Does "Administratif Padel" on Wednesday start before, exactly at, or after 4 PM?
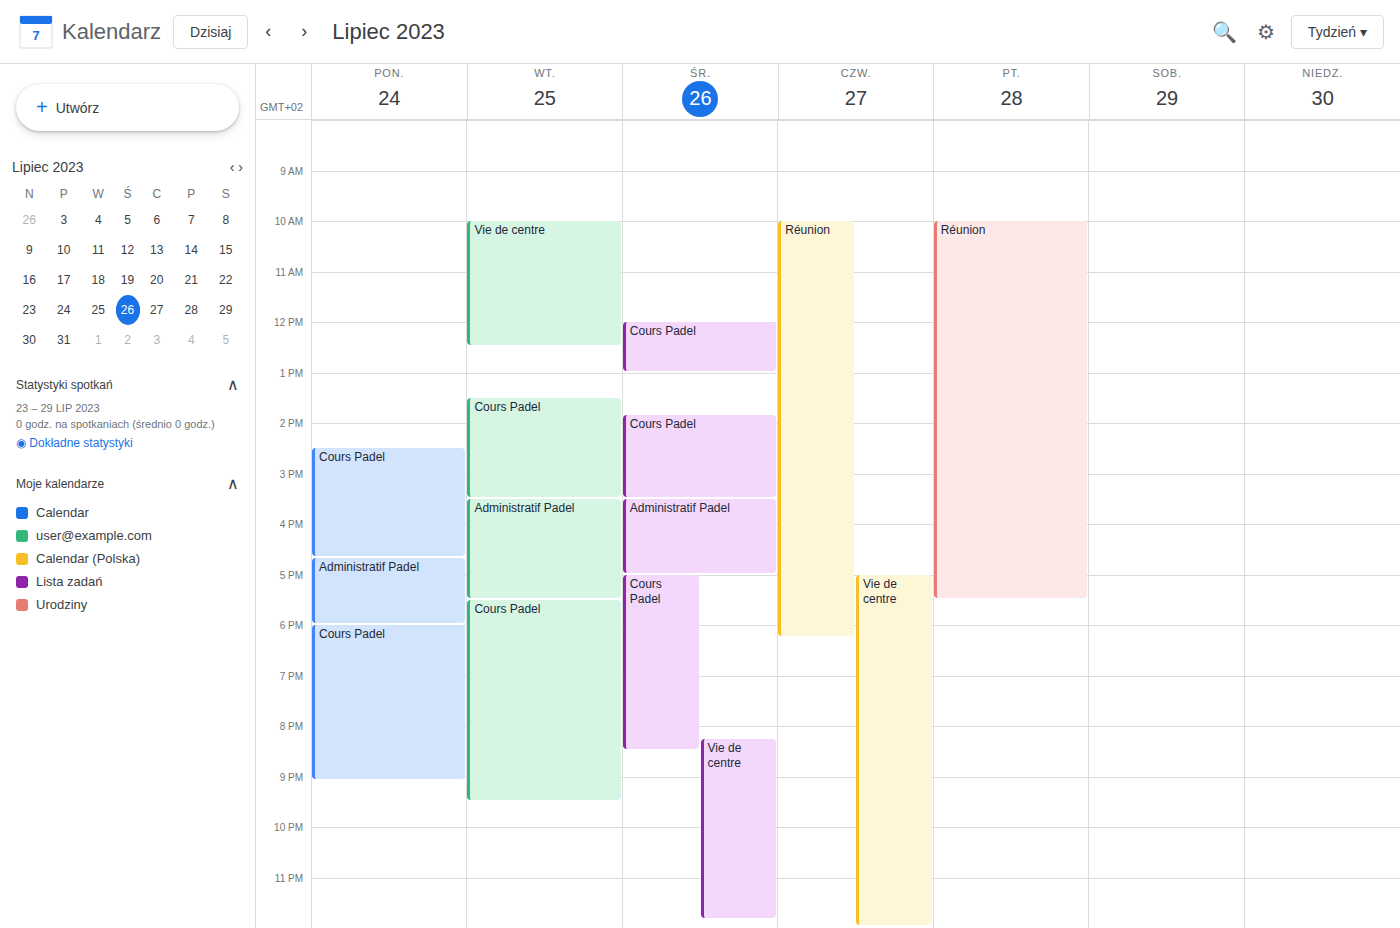
3:30 PM -- before 4 PM, 30 minutes above the 4 PM line.